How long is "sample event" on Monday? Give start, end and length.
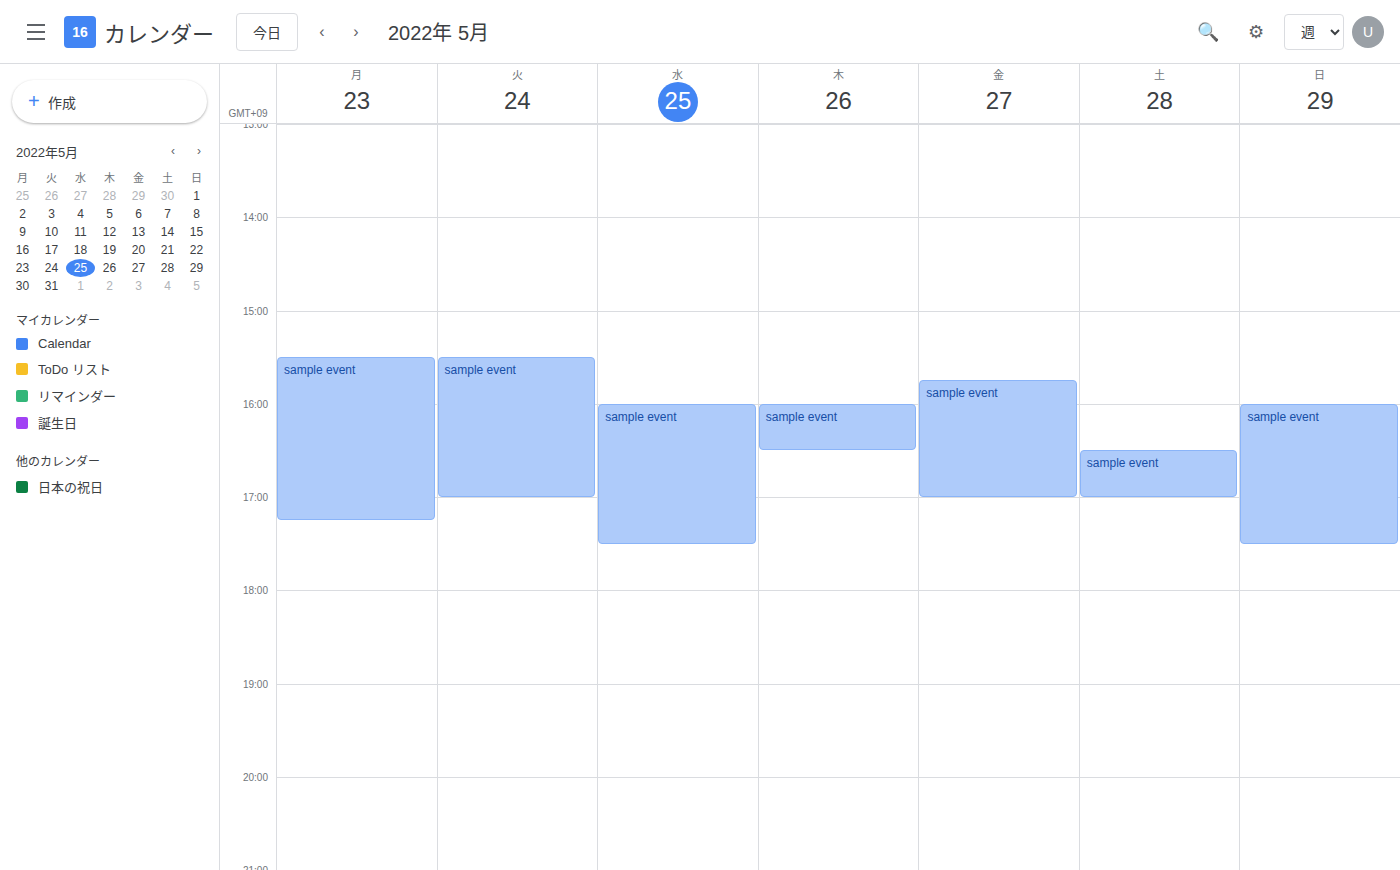
3:30 PM to 5:15 PM, 1 hour 45 minutes